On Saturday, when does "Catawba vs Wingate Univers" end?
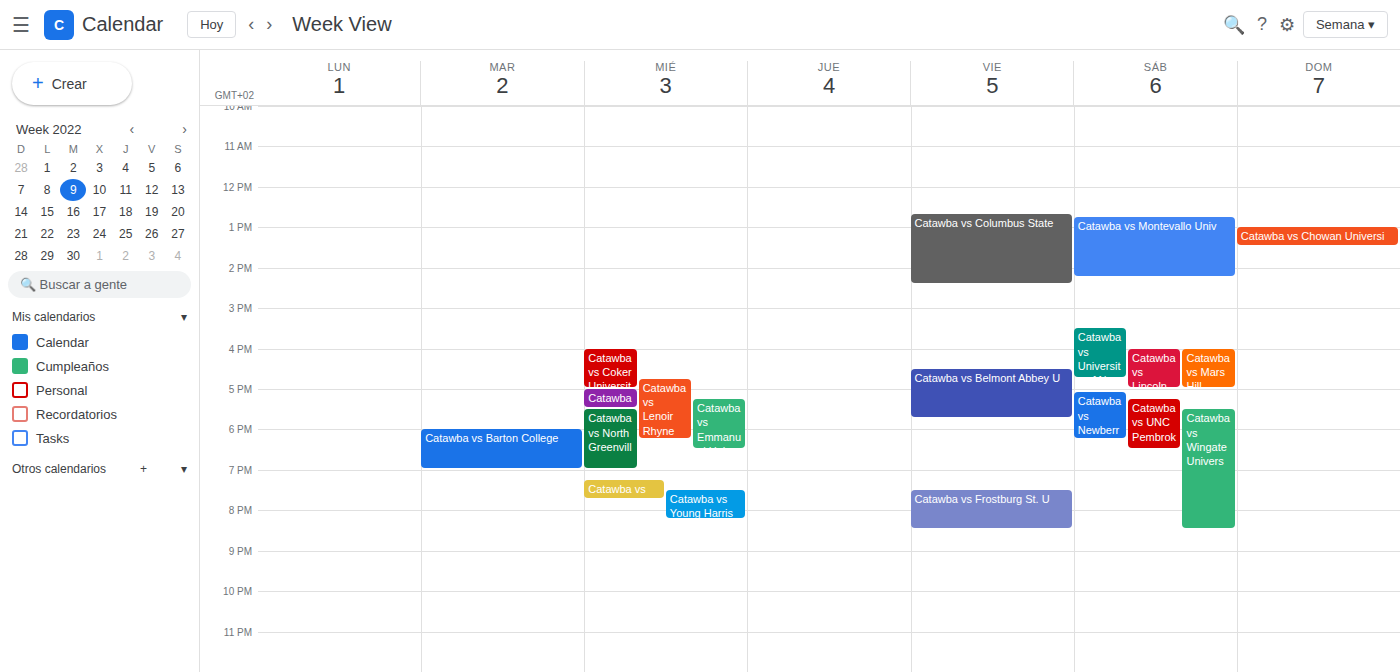
20:30